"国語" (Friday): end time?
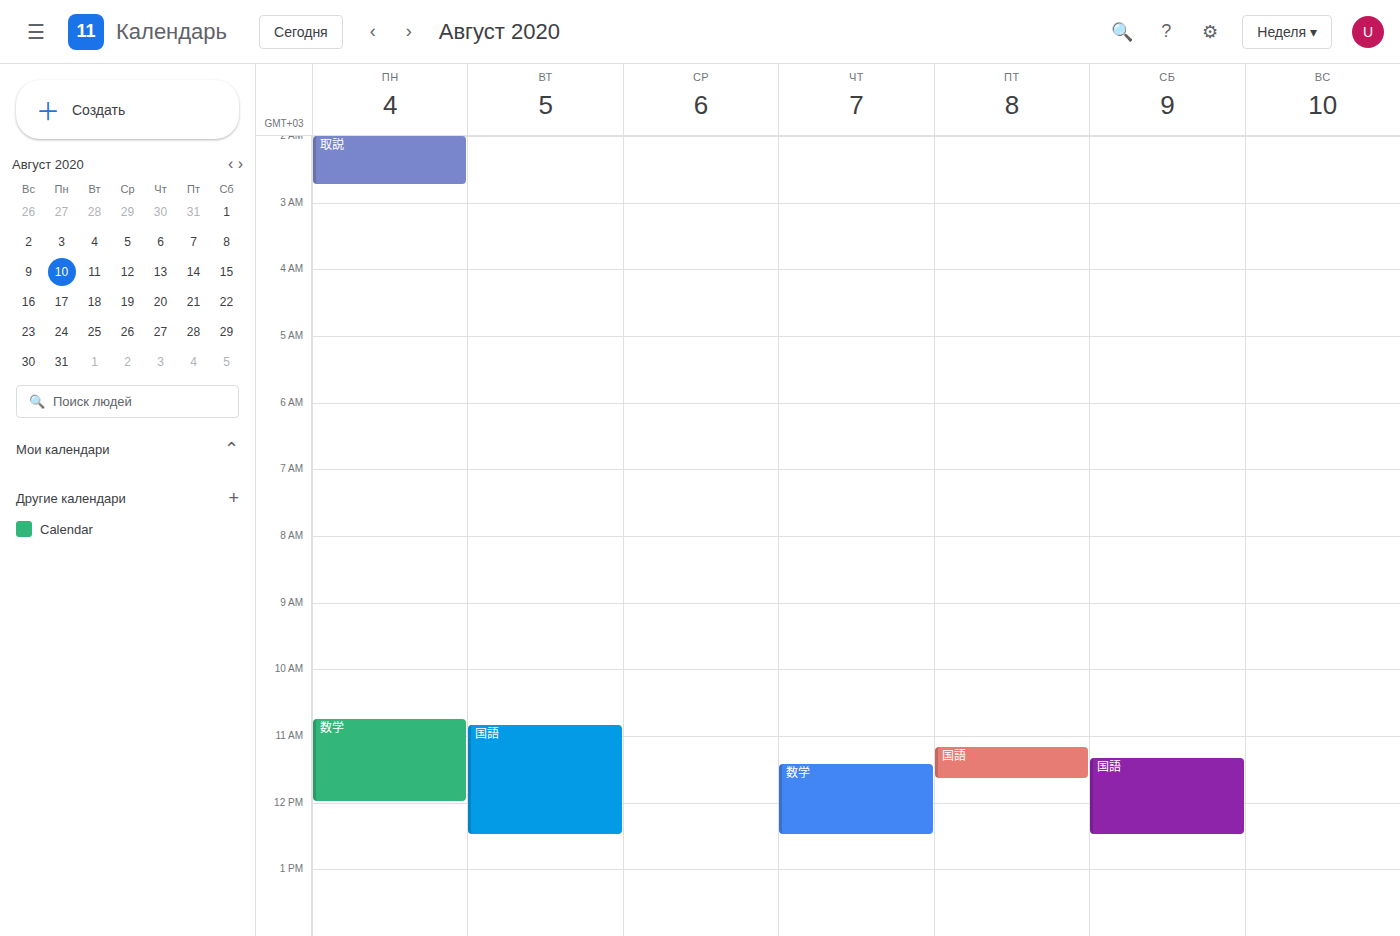
11:40